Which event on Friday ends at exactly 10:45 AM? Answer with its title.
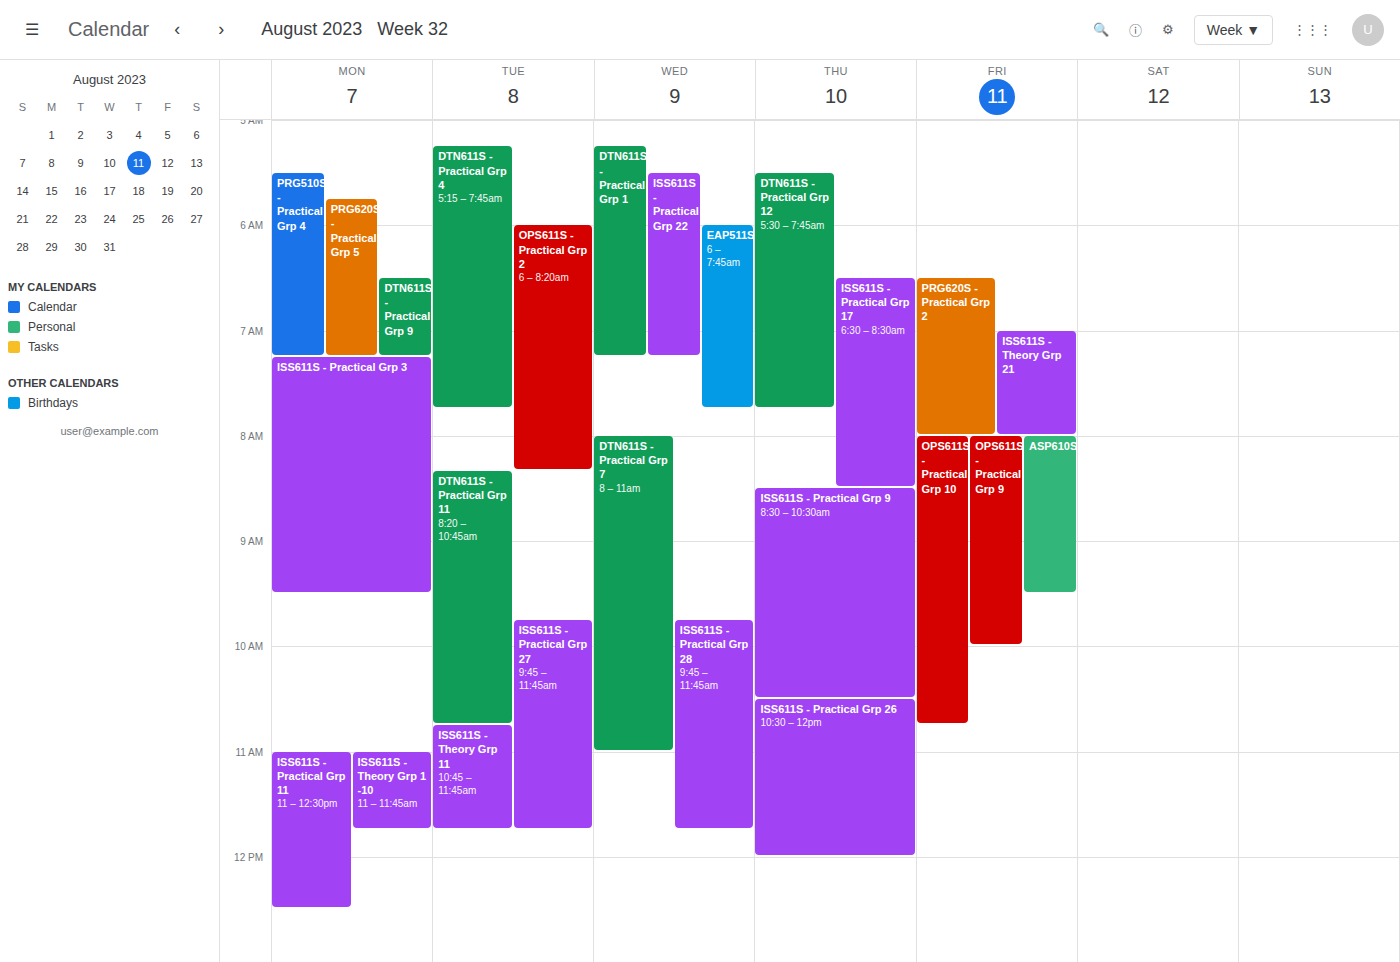
"OPS611S - Practical Grp 10"